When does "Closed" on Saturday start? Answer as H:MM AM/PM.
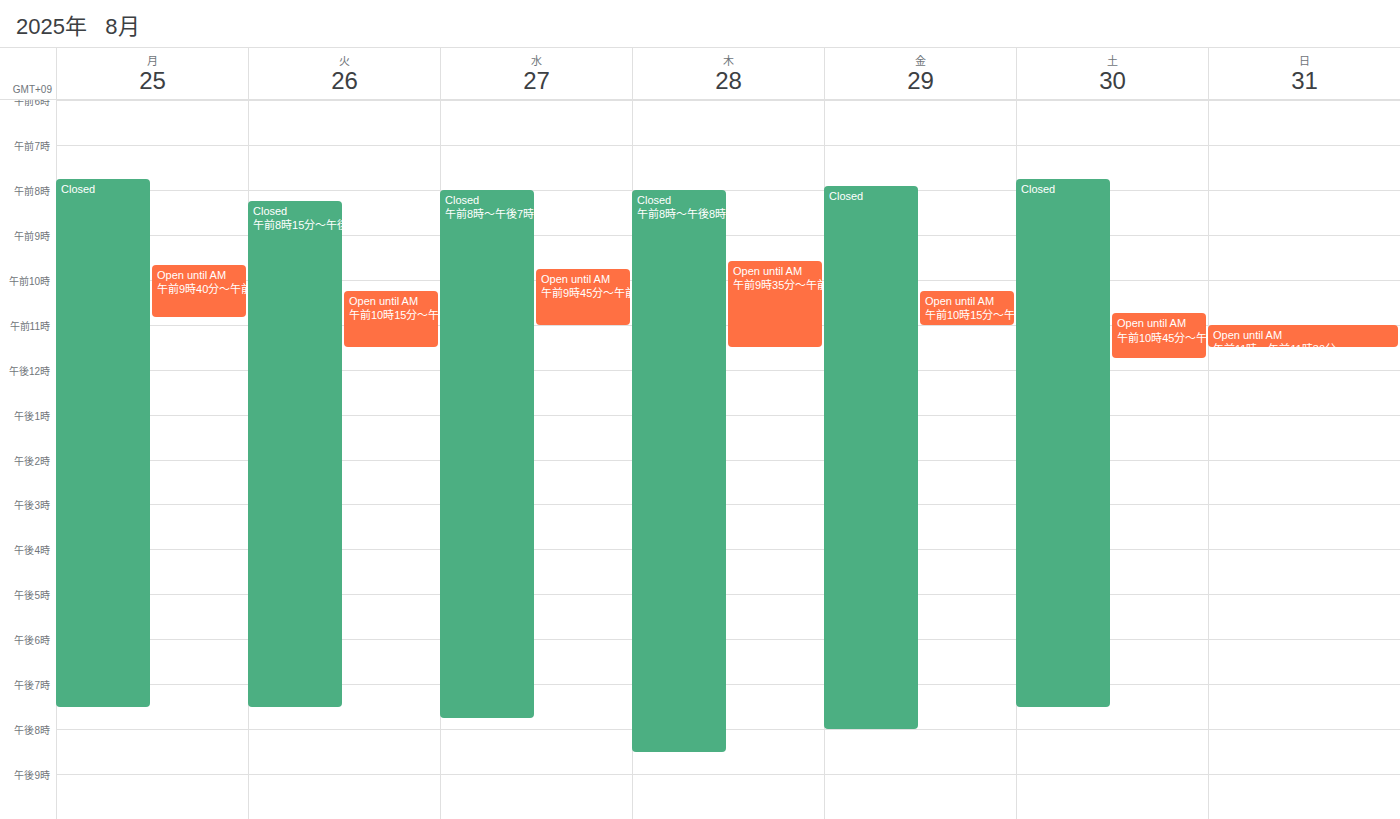
7:45 AM